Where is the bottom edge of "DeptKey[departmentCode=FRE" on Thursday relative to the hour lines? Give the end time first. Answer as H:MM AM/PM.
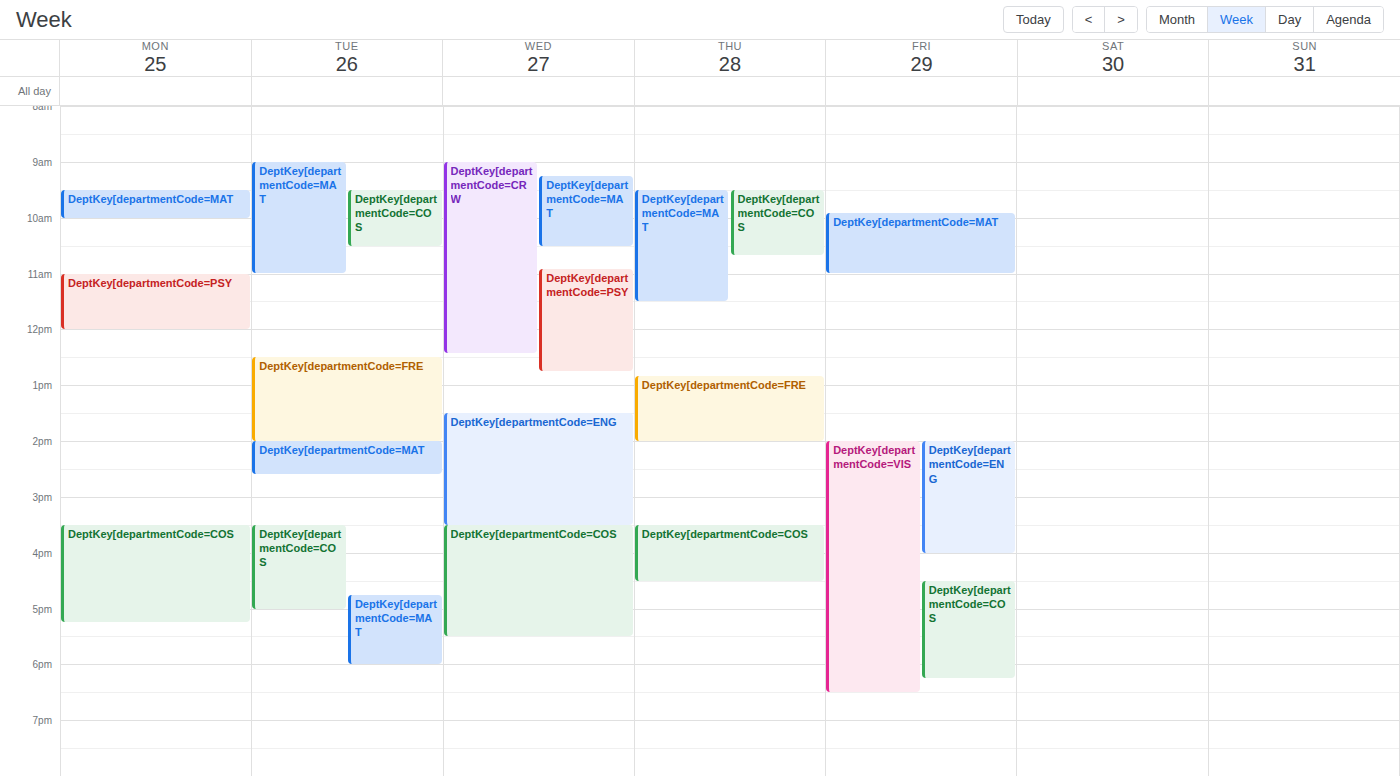
2:00 PM -- exactly on the 2 PM line.